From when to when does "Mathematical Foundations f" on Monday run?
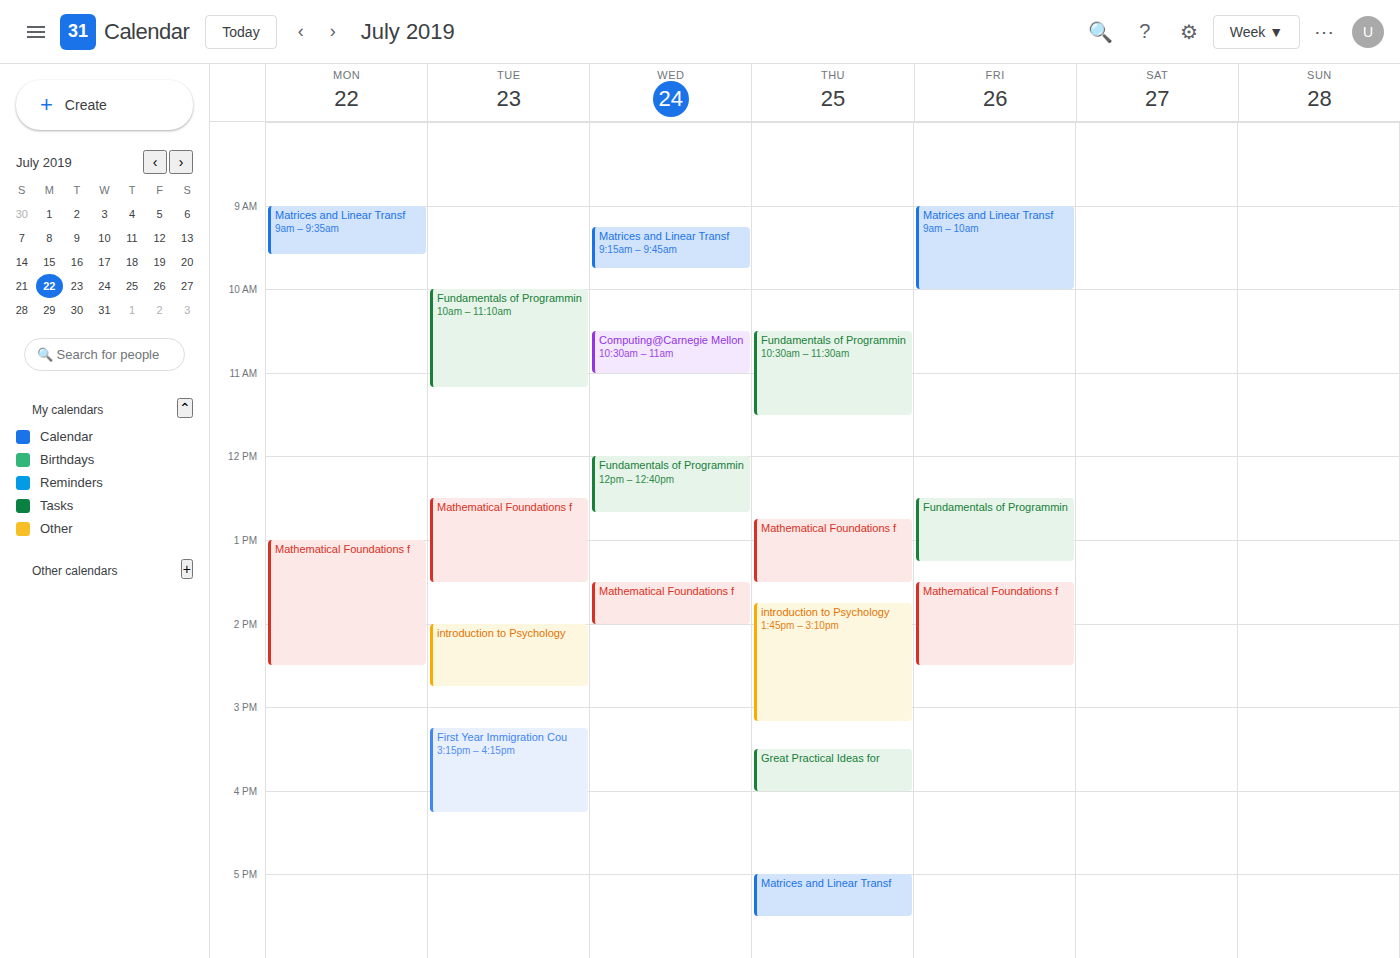
13:00 to 14:30